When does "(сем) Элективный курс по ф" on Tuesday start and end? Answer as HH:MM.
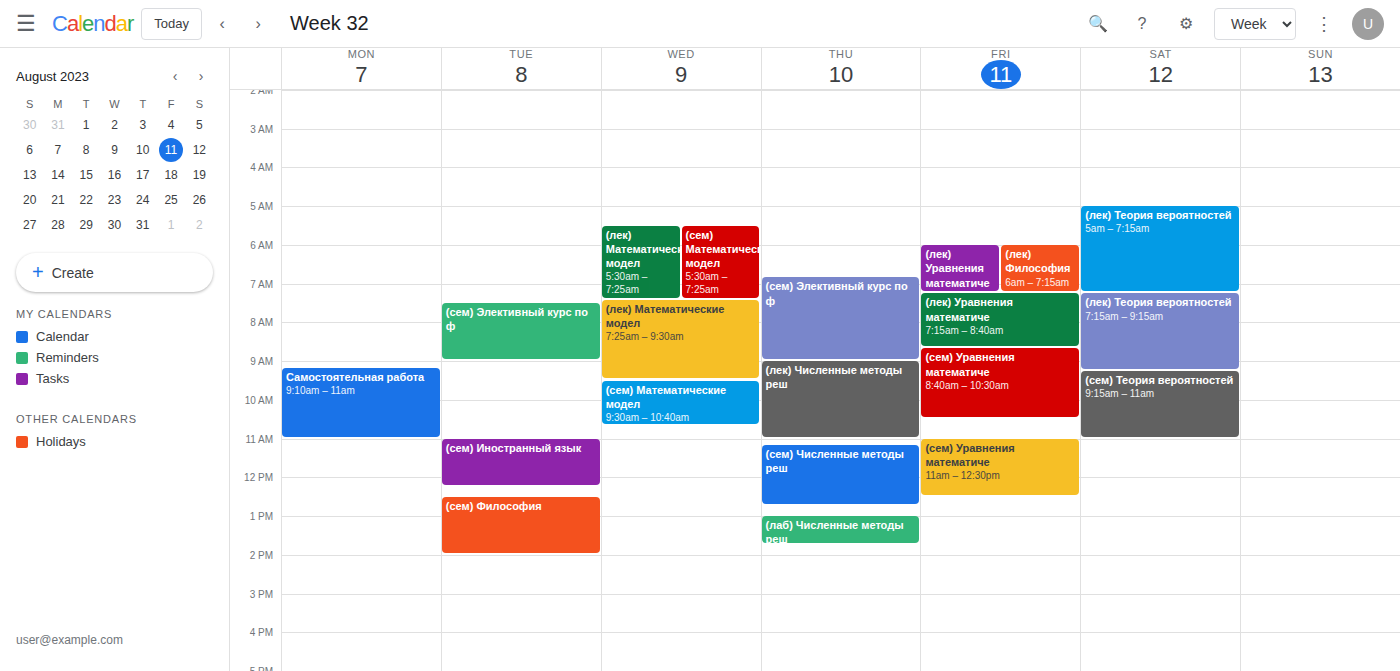
07:30 to 09:00